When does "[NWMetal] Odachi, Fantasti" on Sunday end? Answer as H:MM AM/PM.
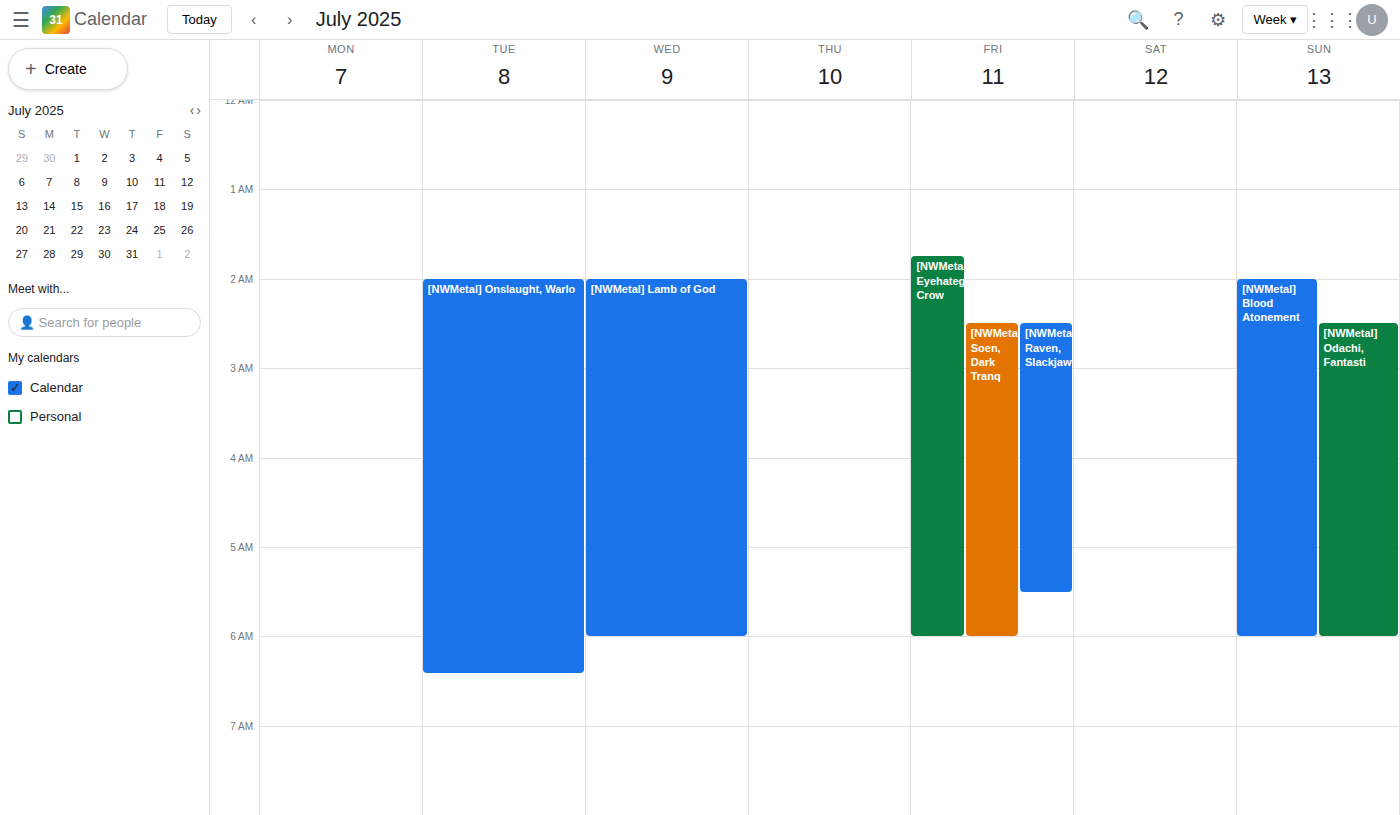
6:00 AM